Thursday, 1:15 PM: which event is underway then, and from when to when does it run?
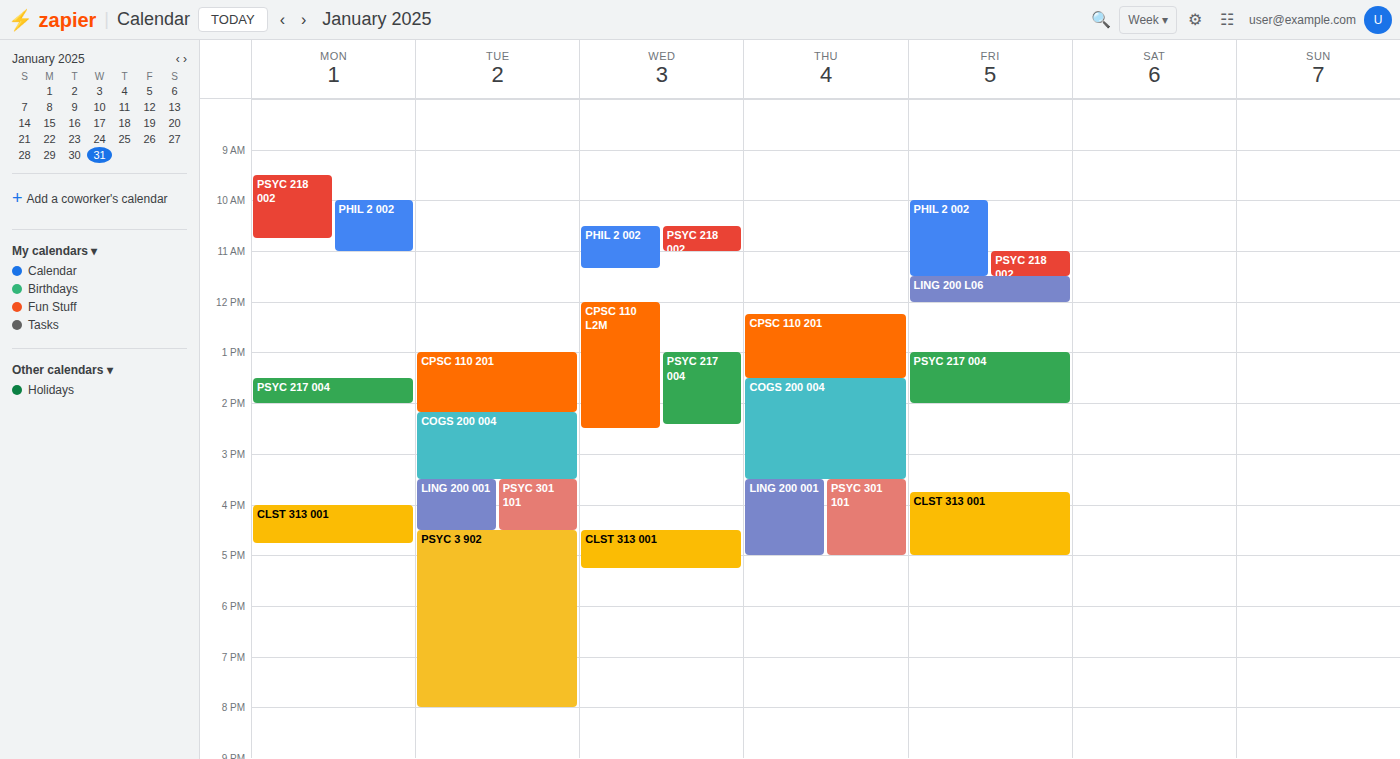
"CPSC 110 201", 12:15 PM to 1:30 PM